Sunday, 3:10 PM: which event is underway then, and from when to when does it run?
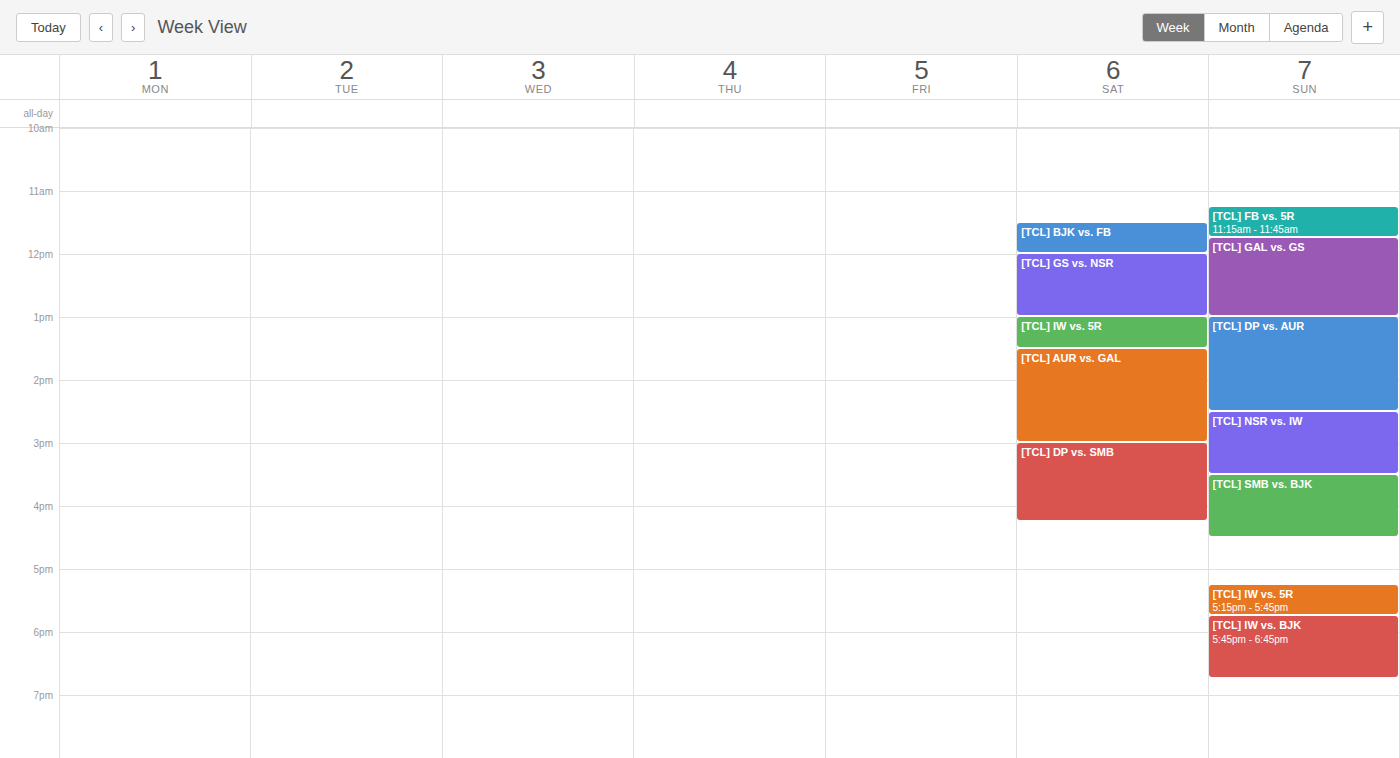
"[TCL] NSR vs. IW", 2:30 PM to 3:30 PM